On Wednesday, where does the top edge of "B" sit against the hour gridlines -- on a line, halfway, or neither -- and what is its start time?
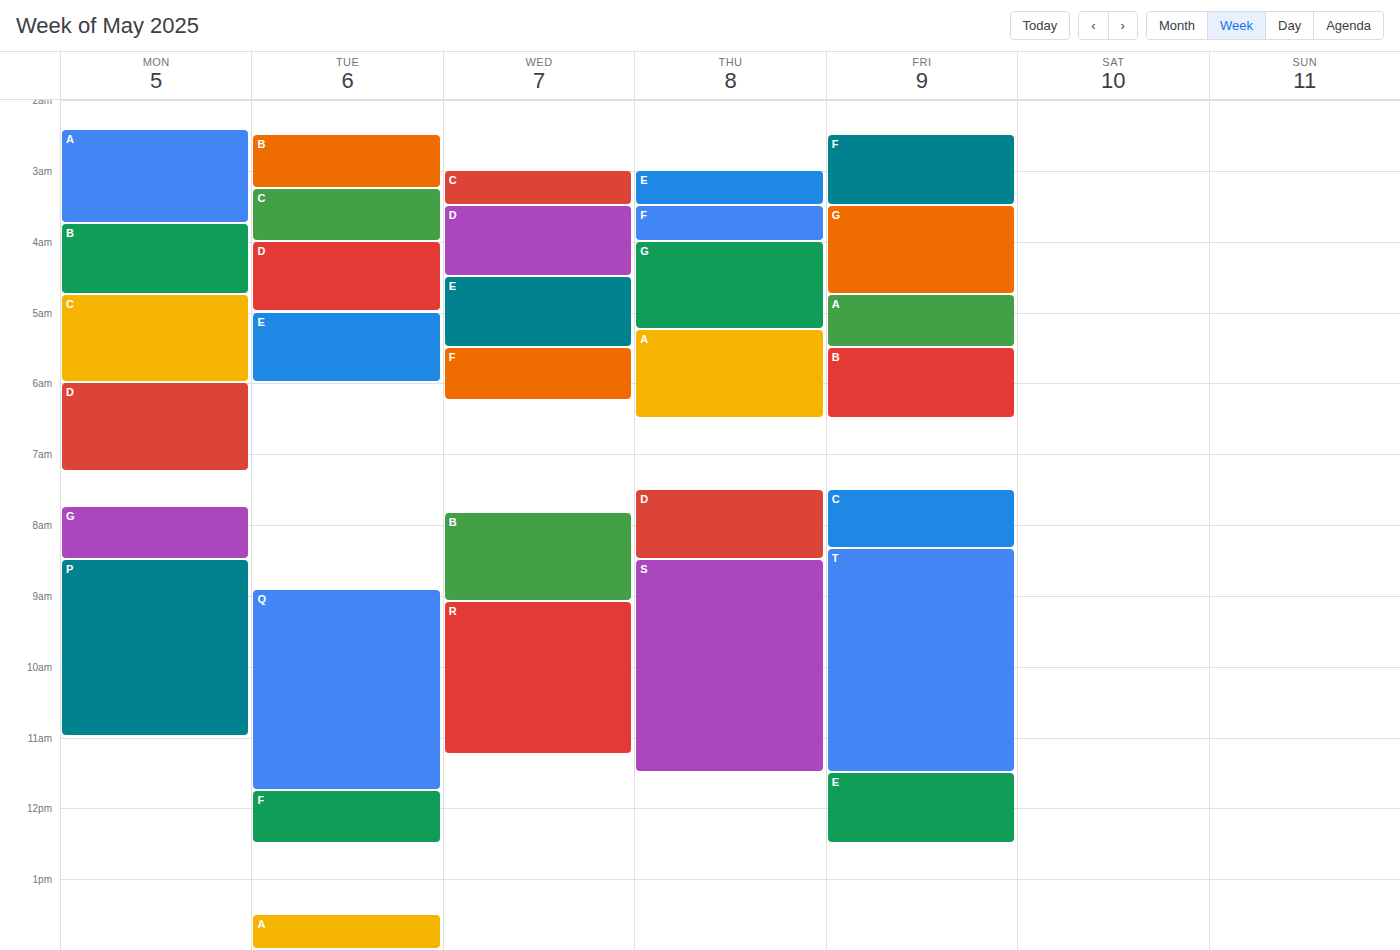
7:50 AM -- neither: 50 minutes below the 7 AM line and 10 minutes above the 8 AM line.